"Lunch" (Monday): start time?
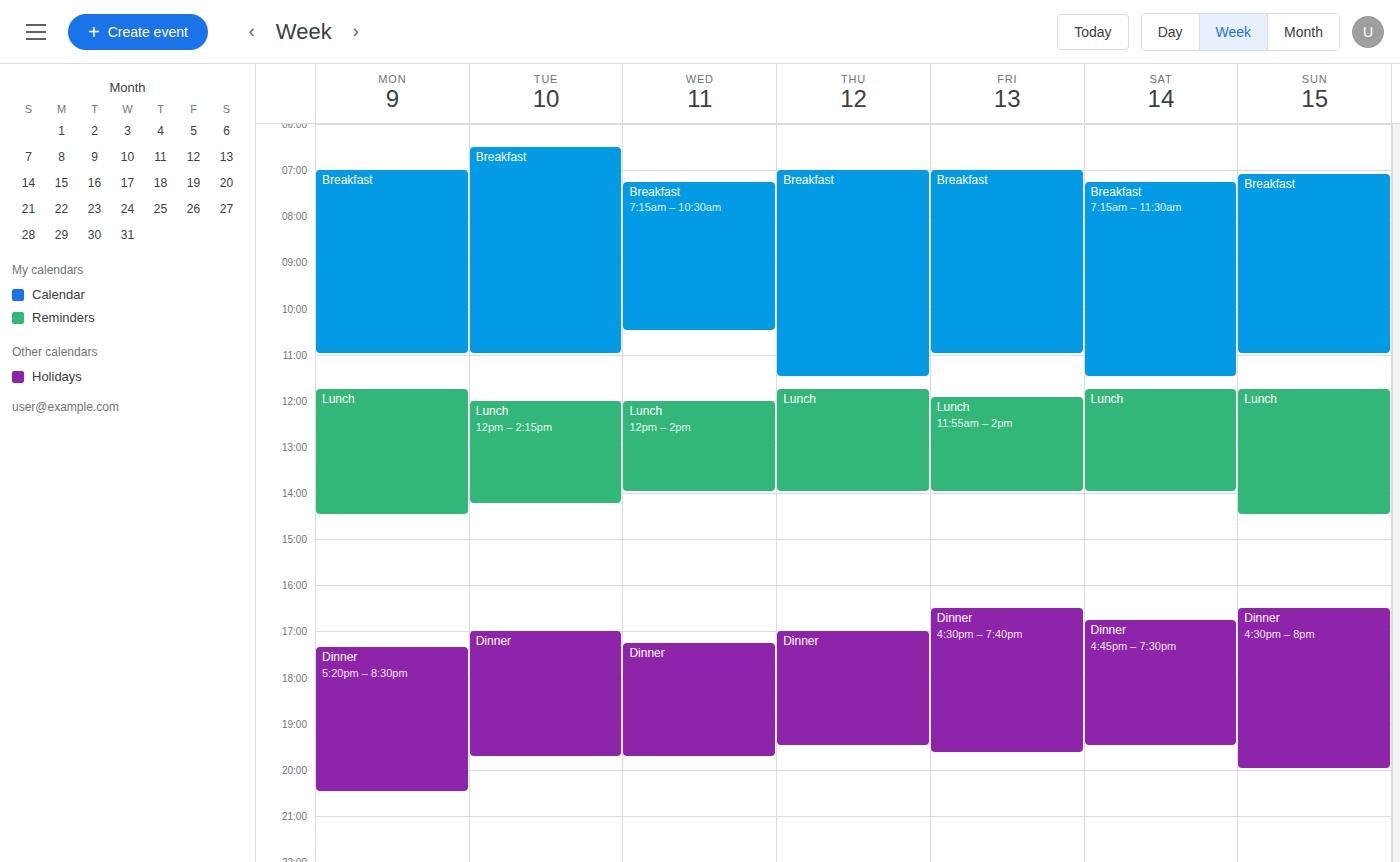
11:45 AM